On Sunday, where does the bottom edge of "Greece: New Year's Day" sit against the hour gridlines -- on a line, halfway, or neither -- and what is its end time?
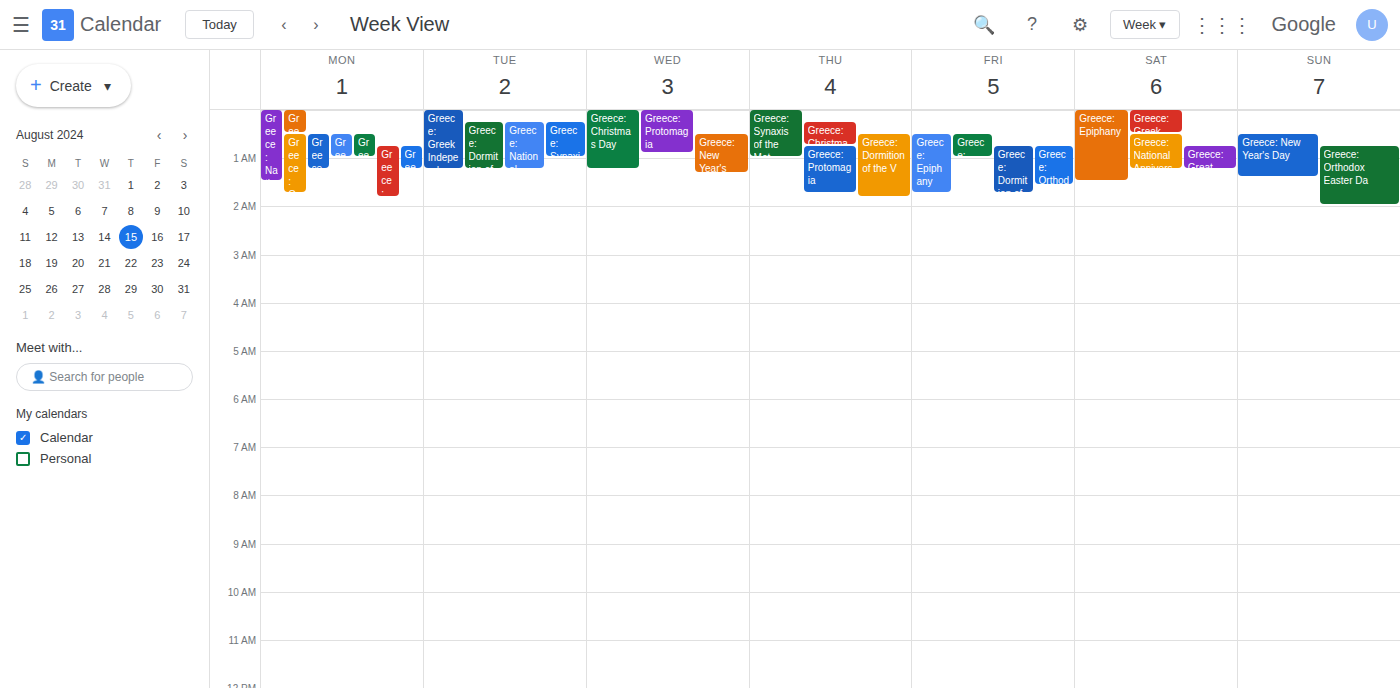
1:25 AM -- neither: 25 minutes below the 1 AM line and 35 minutes above the 2 AM line.